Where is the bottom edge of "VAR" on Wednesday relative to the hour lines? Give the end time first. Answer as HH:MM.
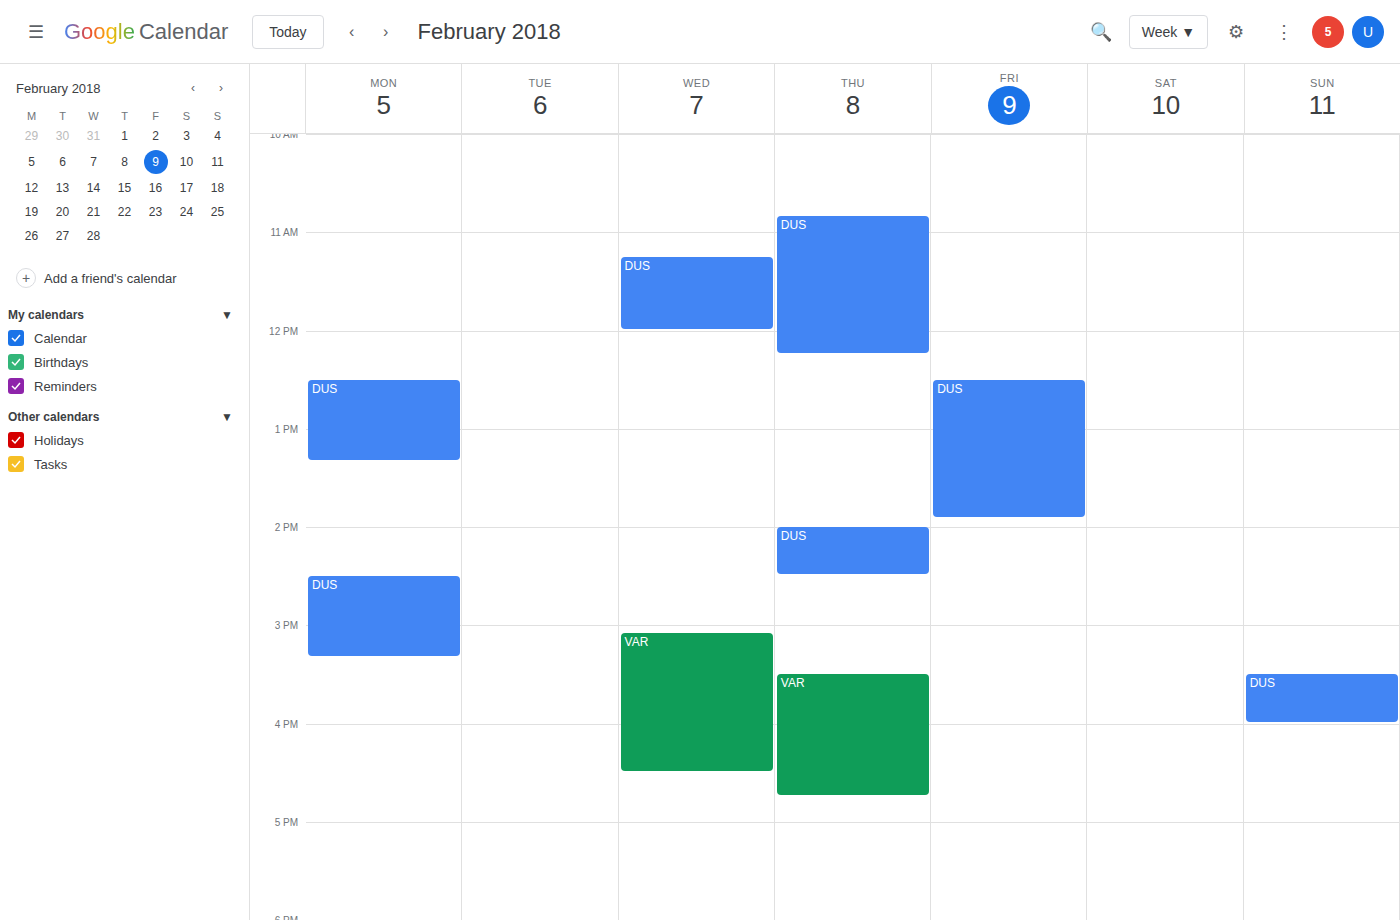
16:30 -- halfway between the 16:00 and 17:00 lines.